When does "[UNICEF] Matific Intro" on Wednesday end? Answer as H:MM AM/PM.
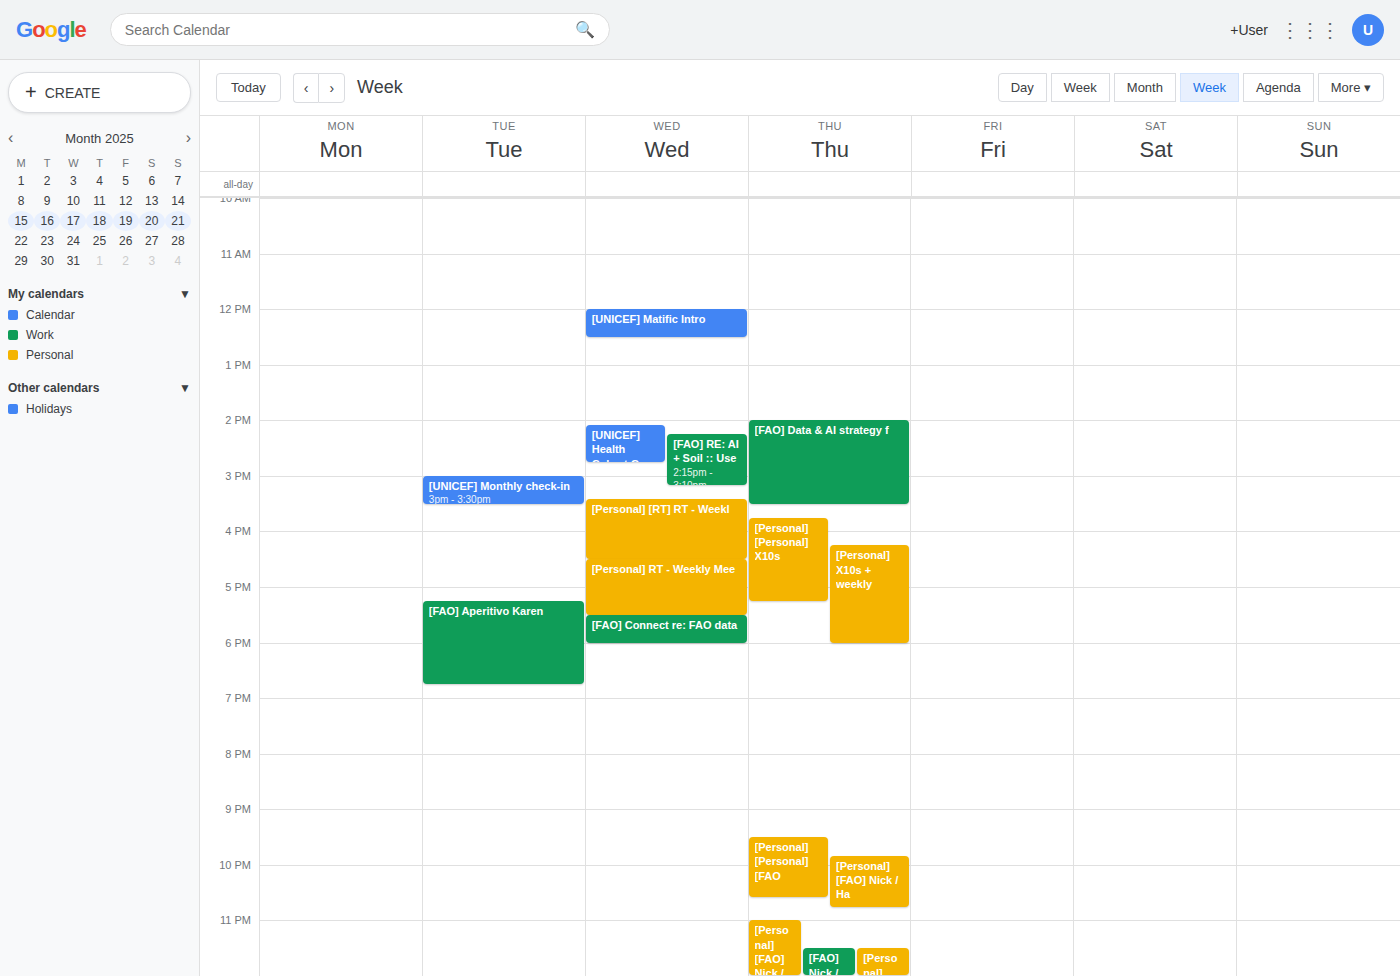
12:30 PM